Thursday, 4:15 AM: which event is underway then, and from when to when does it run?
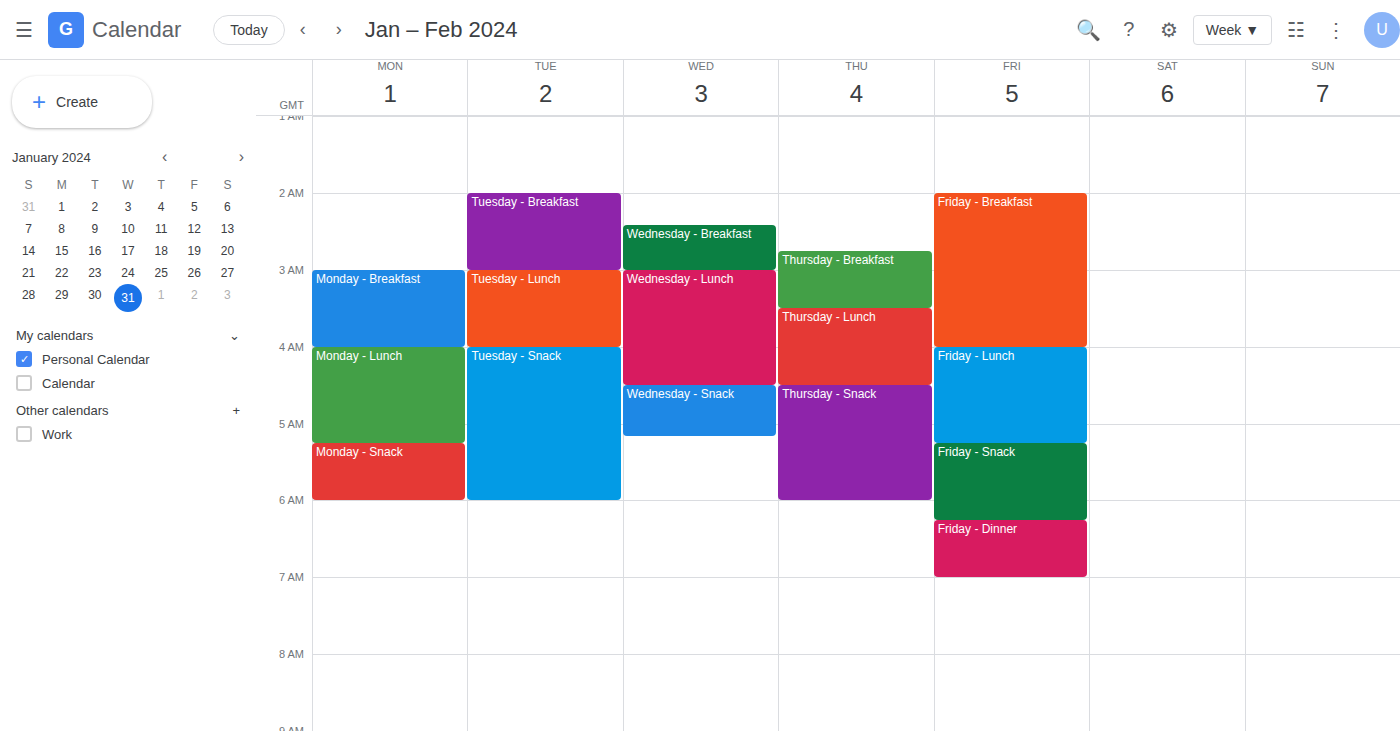
"Thursday - Lunch", 3:30 AM to 4:30 AM